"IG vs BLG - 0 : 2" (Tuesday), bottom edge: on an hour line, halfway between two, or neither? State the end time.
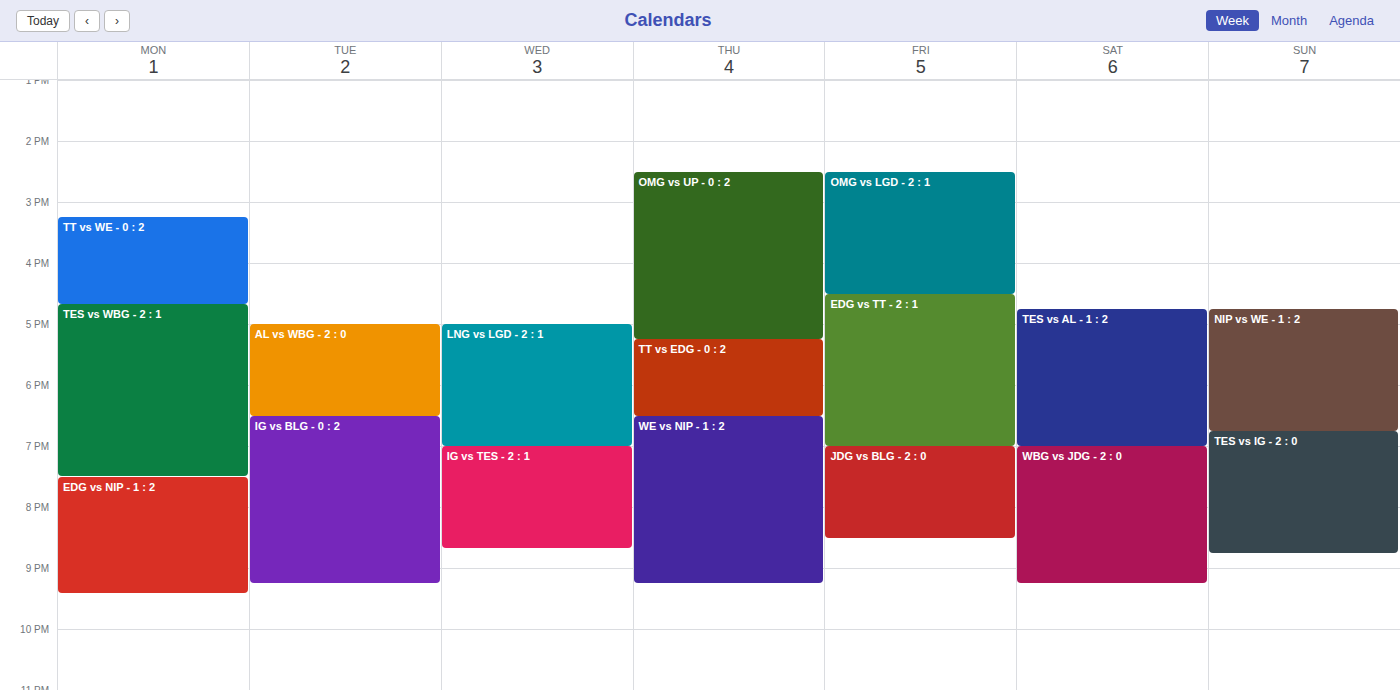
21:15 -- neither: a quarter of the way from the 21:00 line to the 22:00 line.